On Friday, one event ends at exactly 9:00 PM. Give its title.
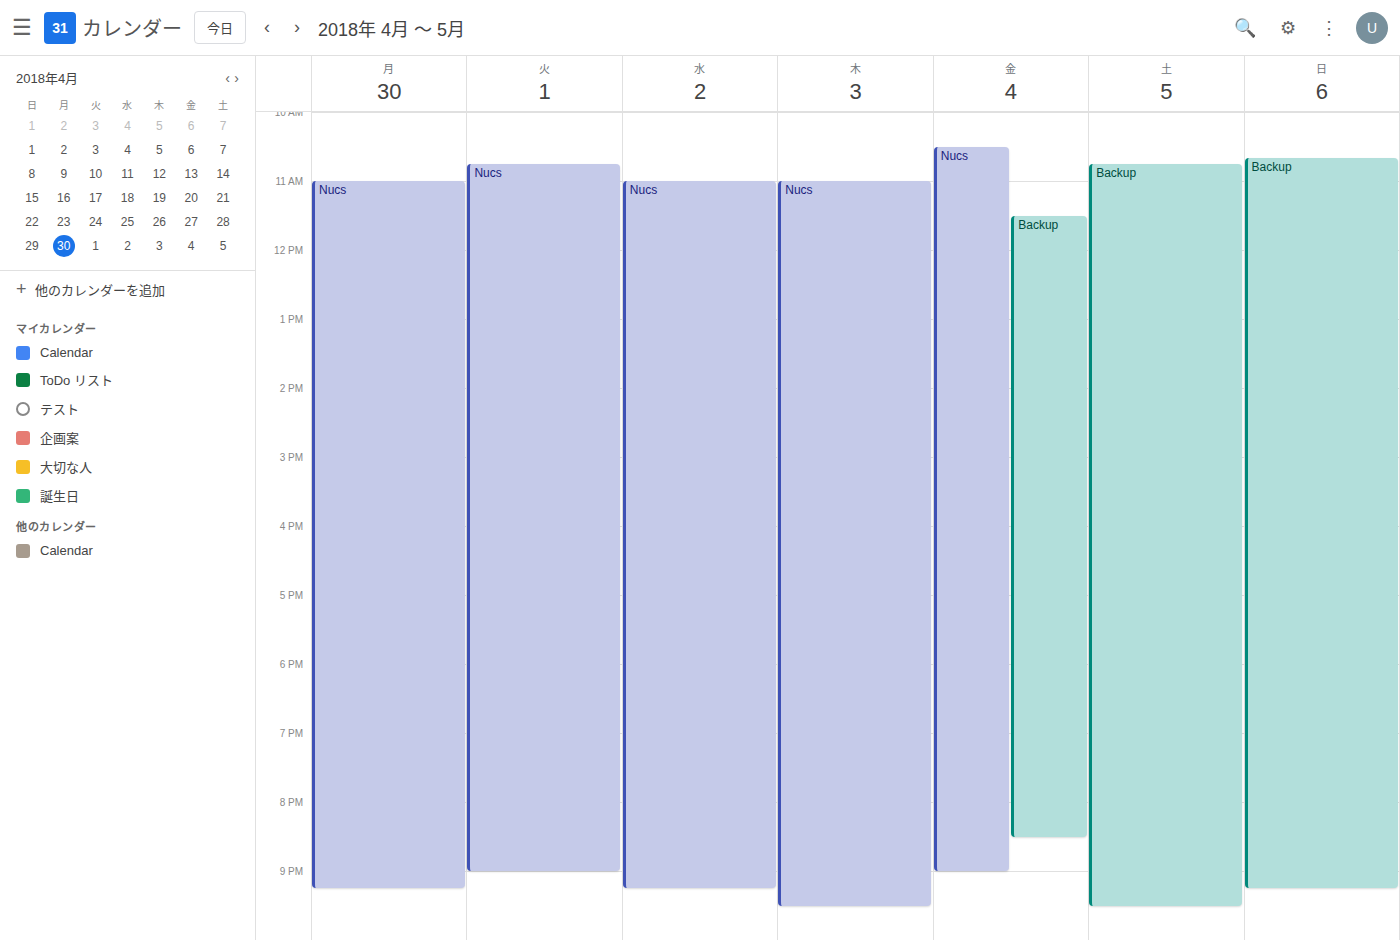
"Nucs"